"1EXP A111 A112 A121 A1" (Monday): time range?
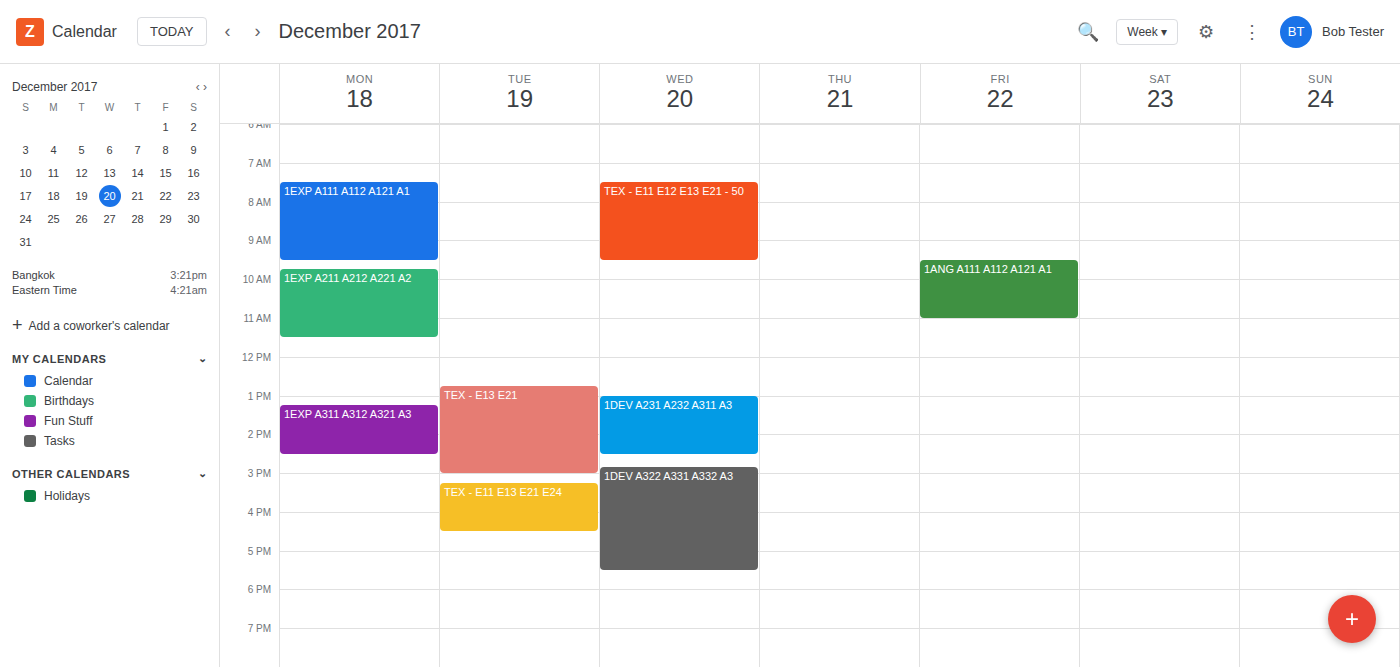
7:30 AM to 9:30 AM